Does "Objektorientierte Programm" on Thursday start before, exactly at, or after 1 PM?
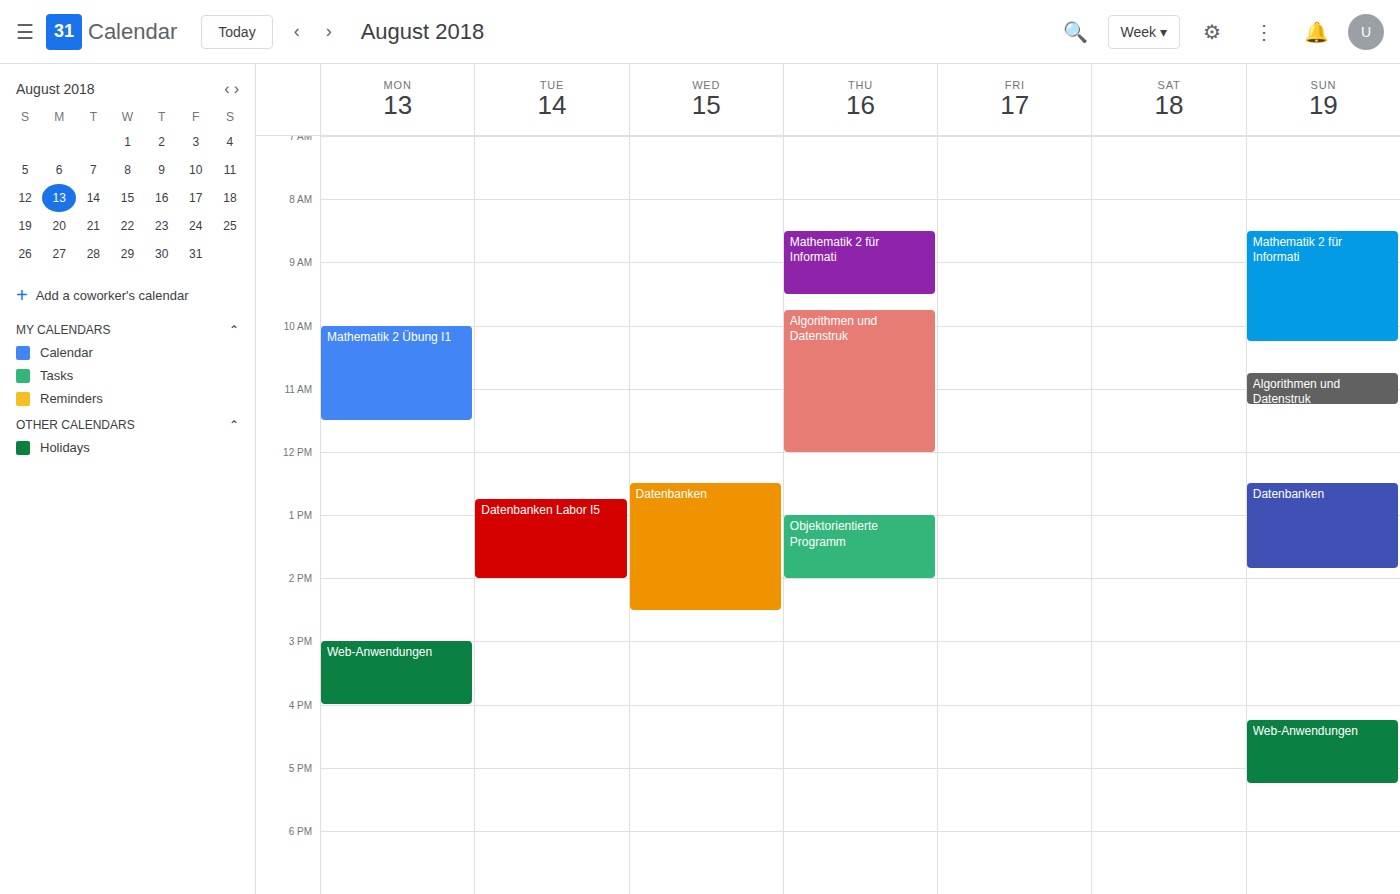
1:00 PM -- exactly at 1 PM, on the 1 PM line.